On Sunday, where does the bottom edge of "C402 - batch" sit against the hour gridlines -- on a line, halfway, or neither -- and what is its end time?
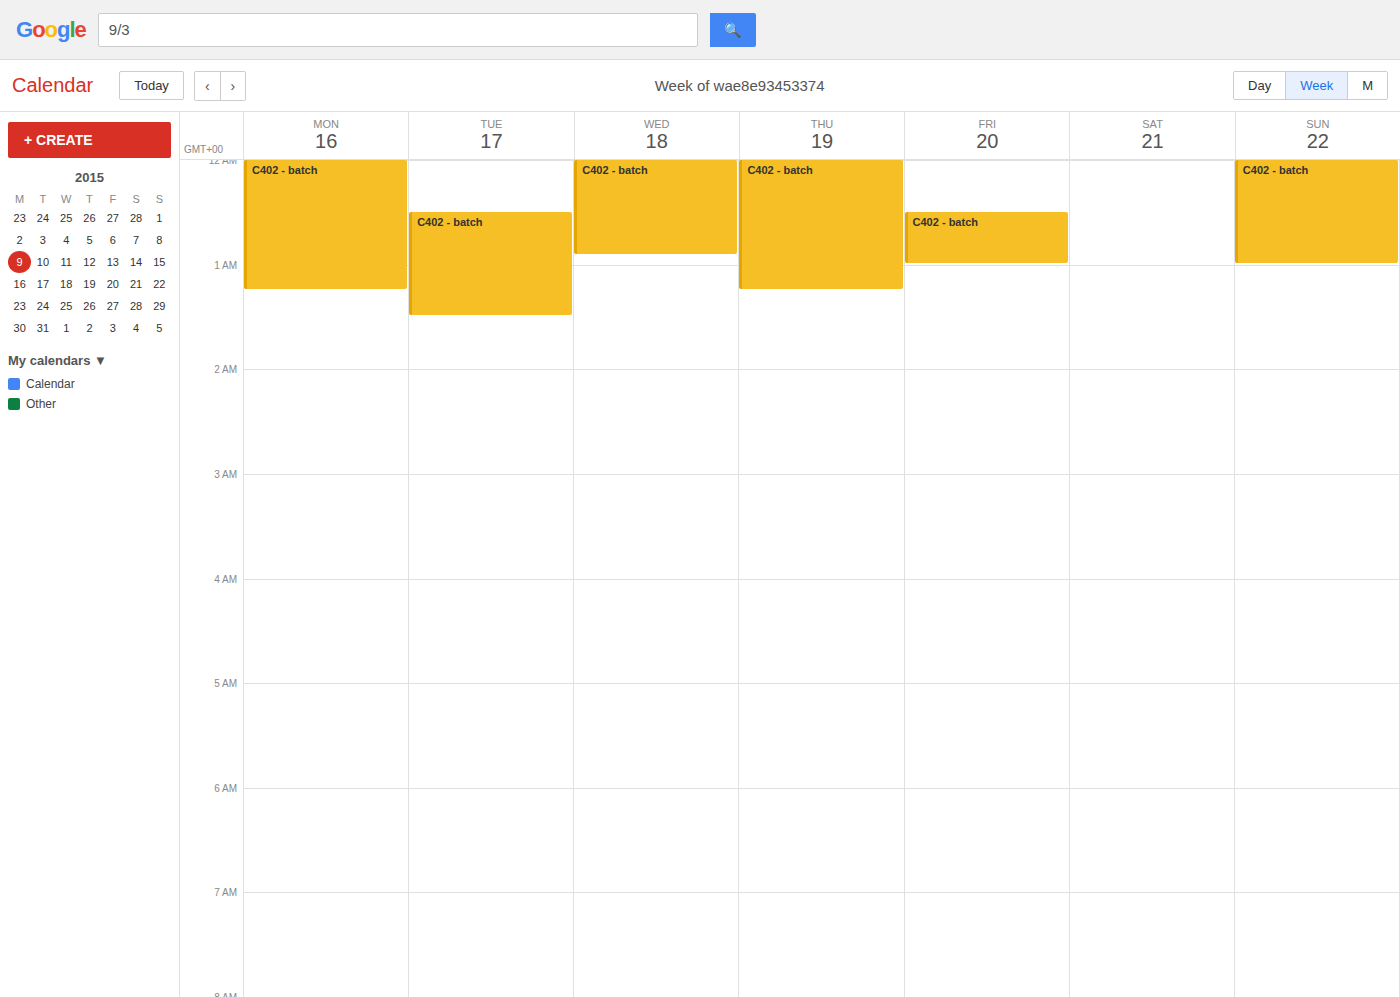
1:00 AM -- exactly on the 1 AM line.